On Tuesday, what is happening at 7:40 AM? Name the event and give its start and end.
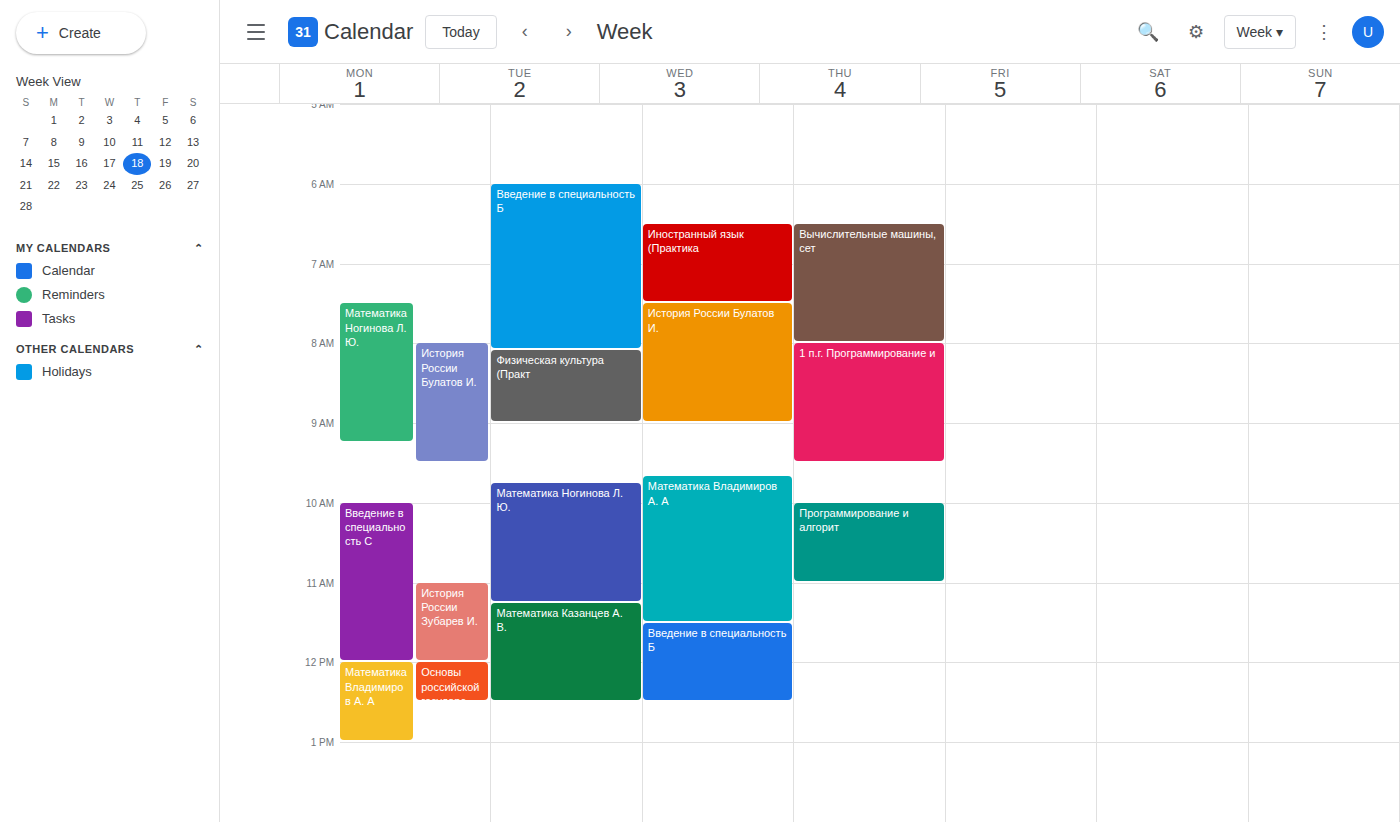
"Введение в специальность Б", 6:00 AM to 8:05 AM